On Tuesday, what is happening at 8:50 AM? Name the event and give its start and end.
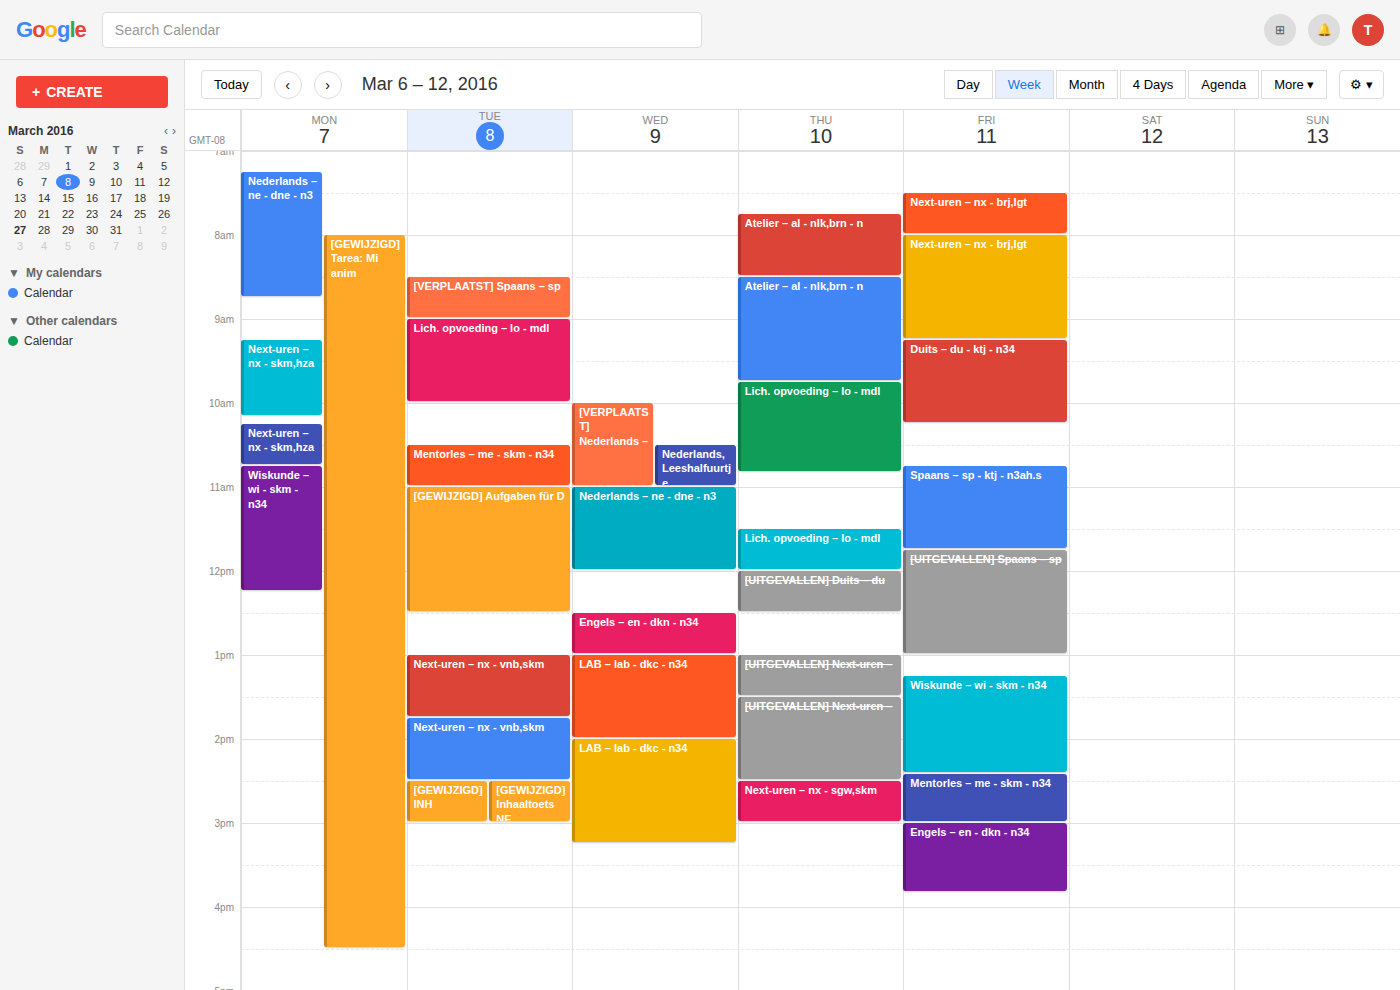
"[VERPLAATST] Spaans – sp", 8:30 AM to 9:00 AM